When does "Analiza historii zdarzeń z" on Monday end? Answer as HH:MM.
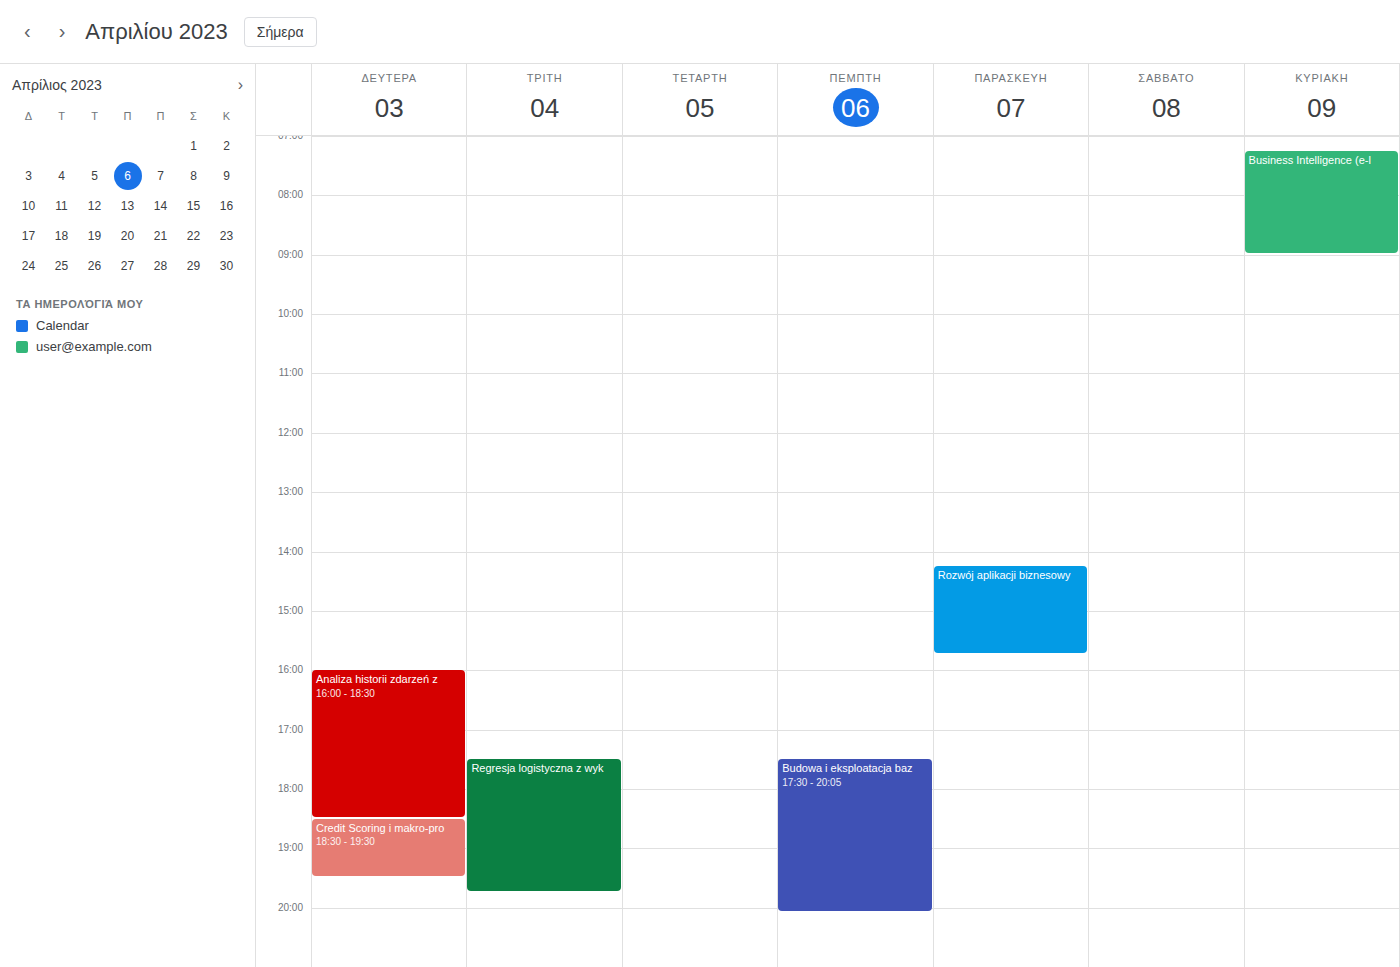
18:30